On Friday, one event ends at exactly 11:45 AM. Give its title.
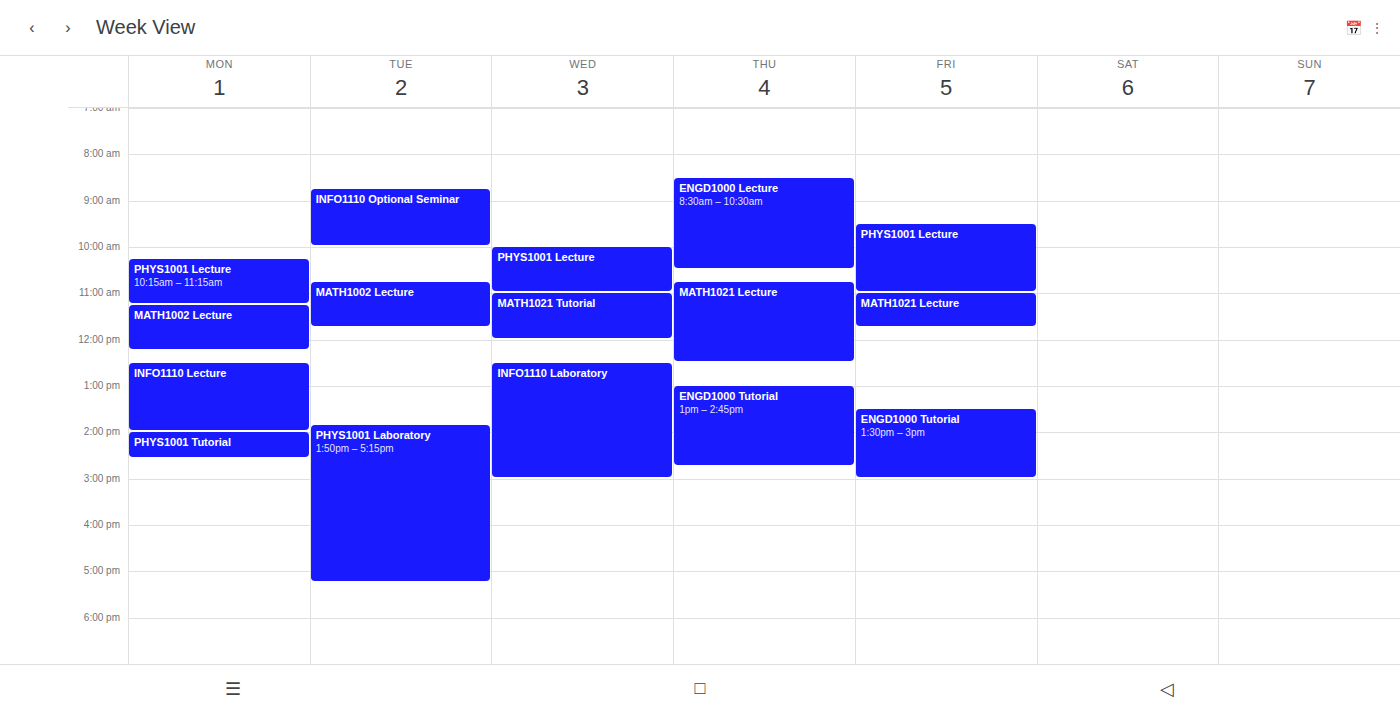
"MATH1021 Lecture"